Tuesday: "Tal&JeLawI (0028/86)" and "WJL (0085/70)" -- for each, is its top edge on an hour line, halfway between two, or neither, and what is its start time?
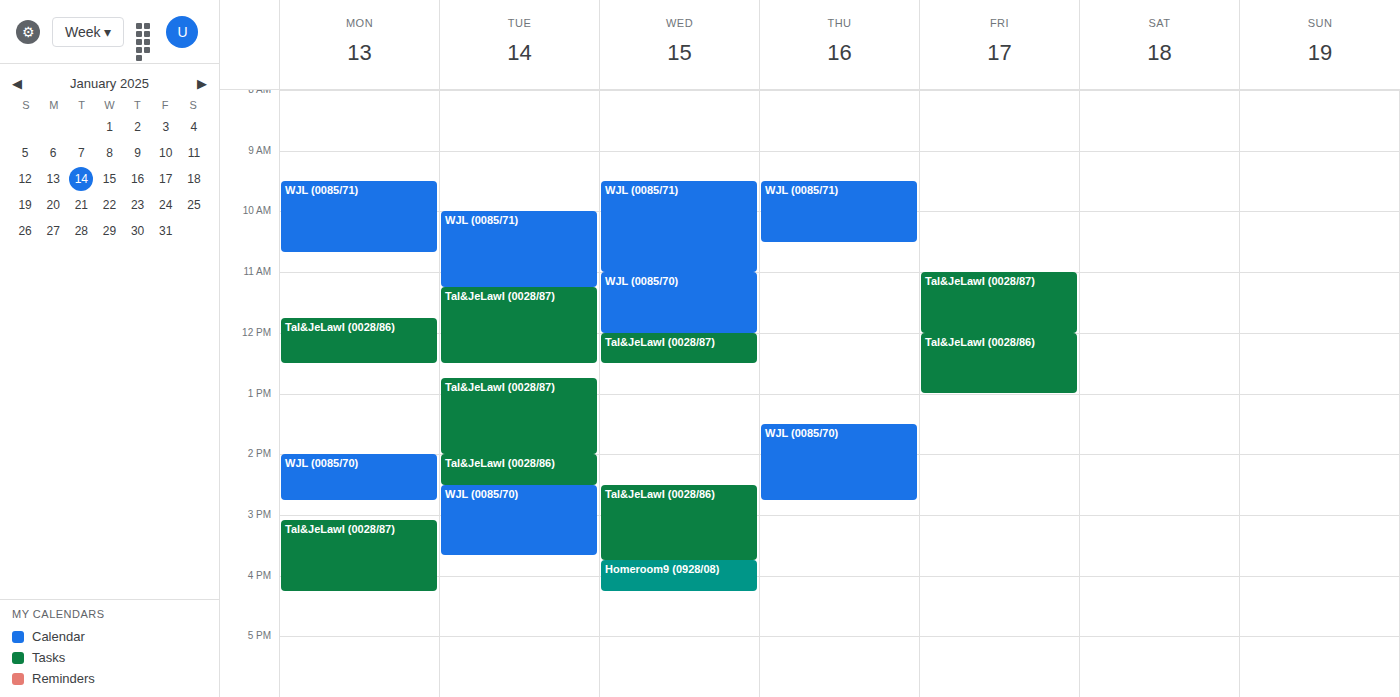
"Tal&JeLawI (0028/86)": 2:00 PM, exactly on the 2 PM line. "WJL (0085/70)": 2:30 PM, halfway between the 2 PM and 3 PM lines.